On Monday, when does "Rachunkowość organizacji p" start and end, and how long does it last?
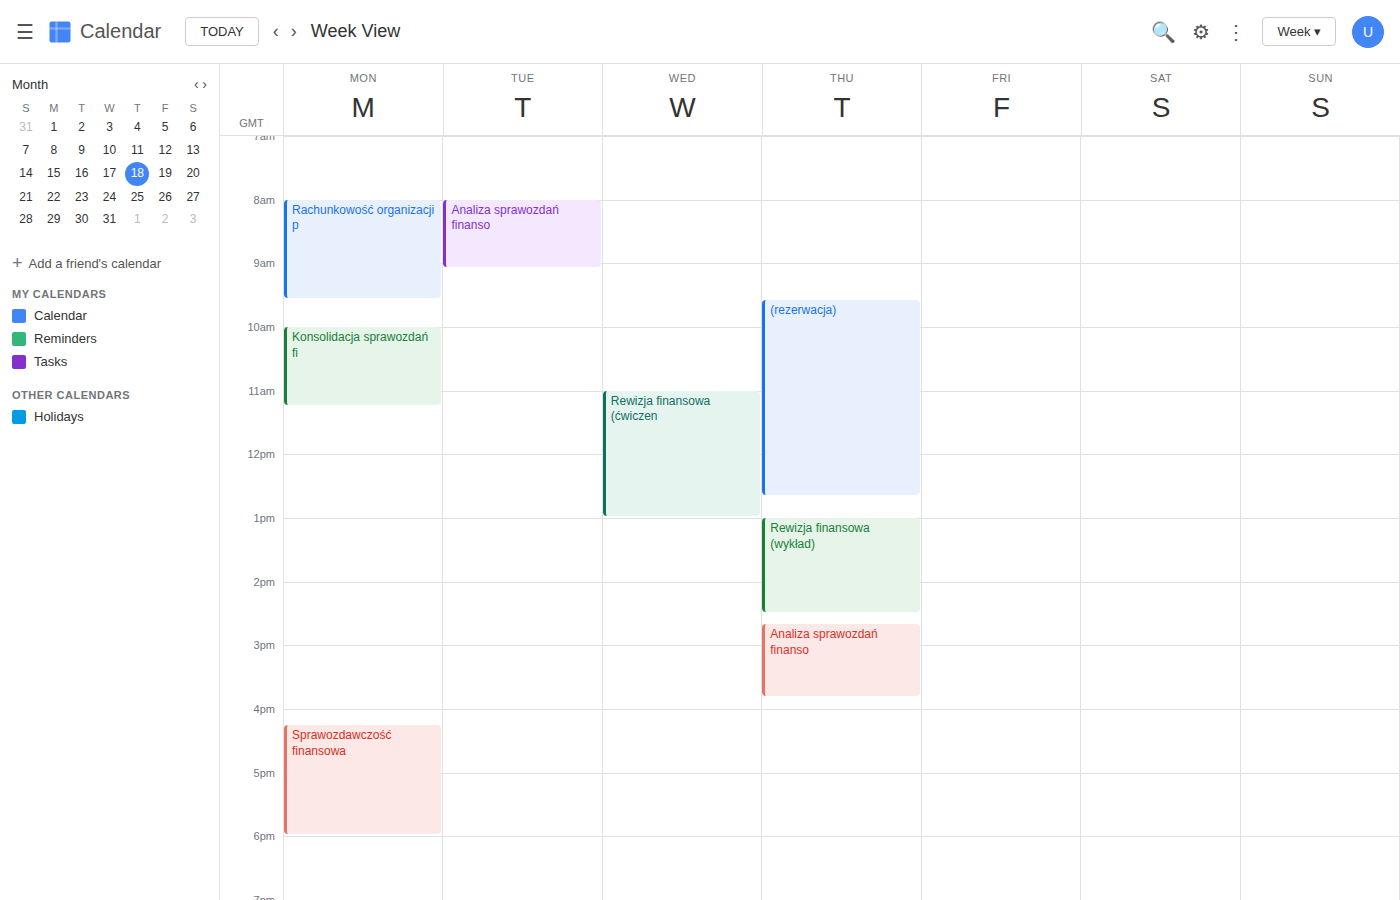
8:00 AM to 9:35 AM, 1 hour 35 minutes